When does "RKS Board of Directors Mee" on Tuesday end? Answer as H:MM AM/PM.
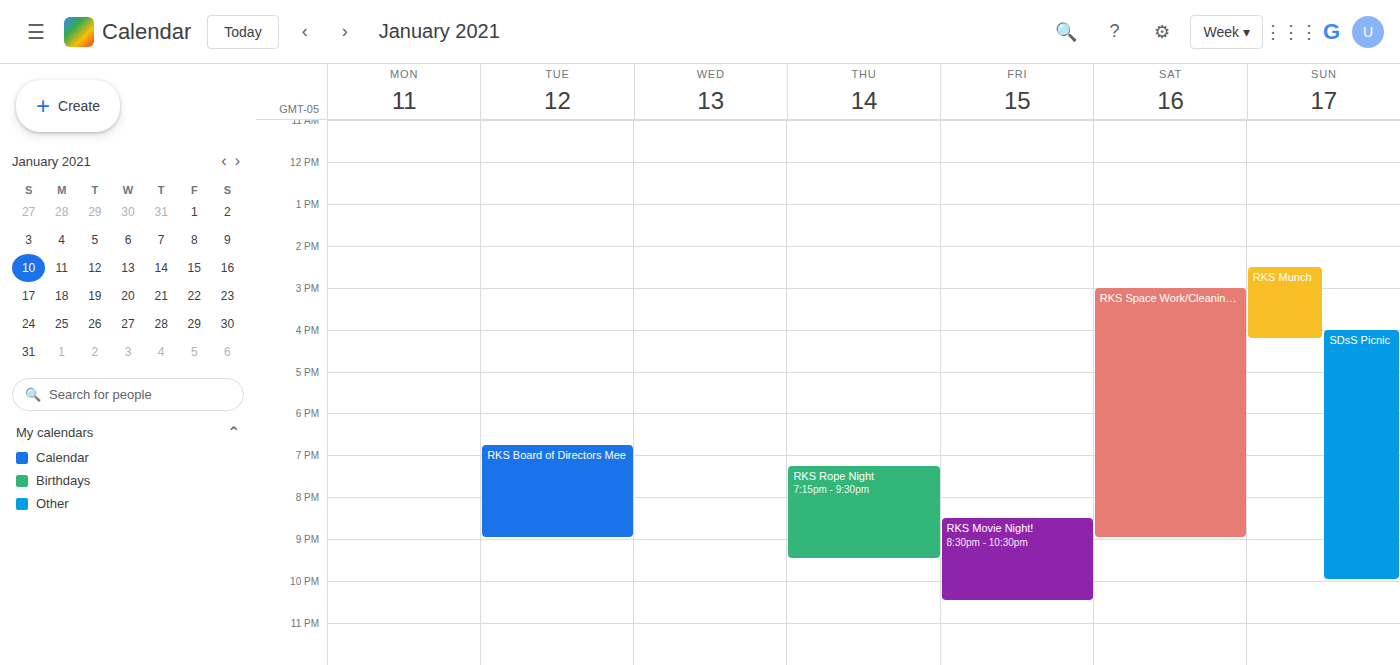
9:00 PM